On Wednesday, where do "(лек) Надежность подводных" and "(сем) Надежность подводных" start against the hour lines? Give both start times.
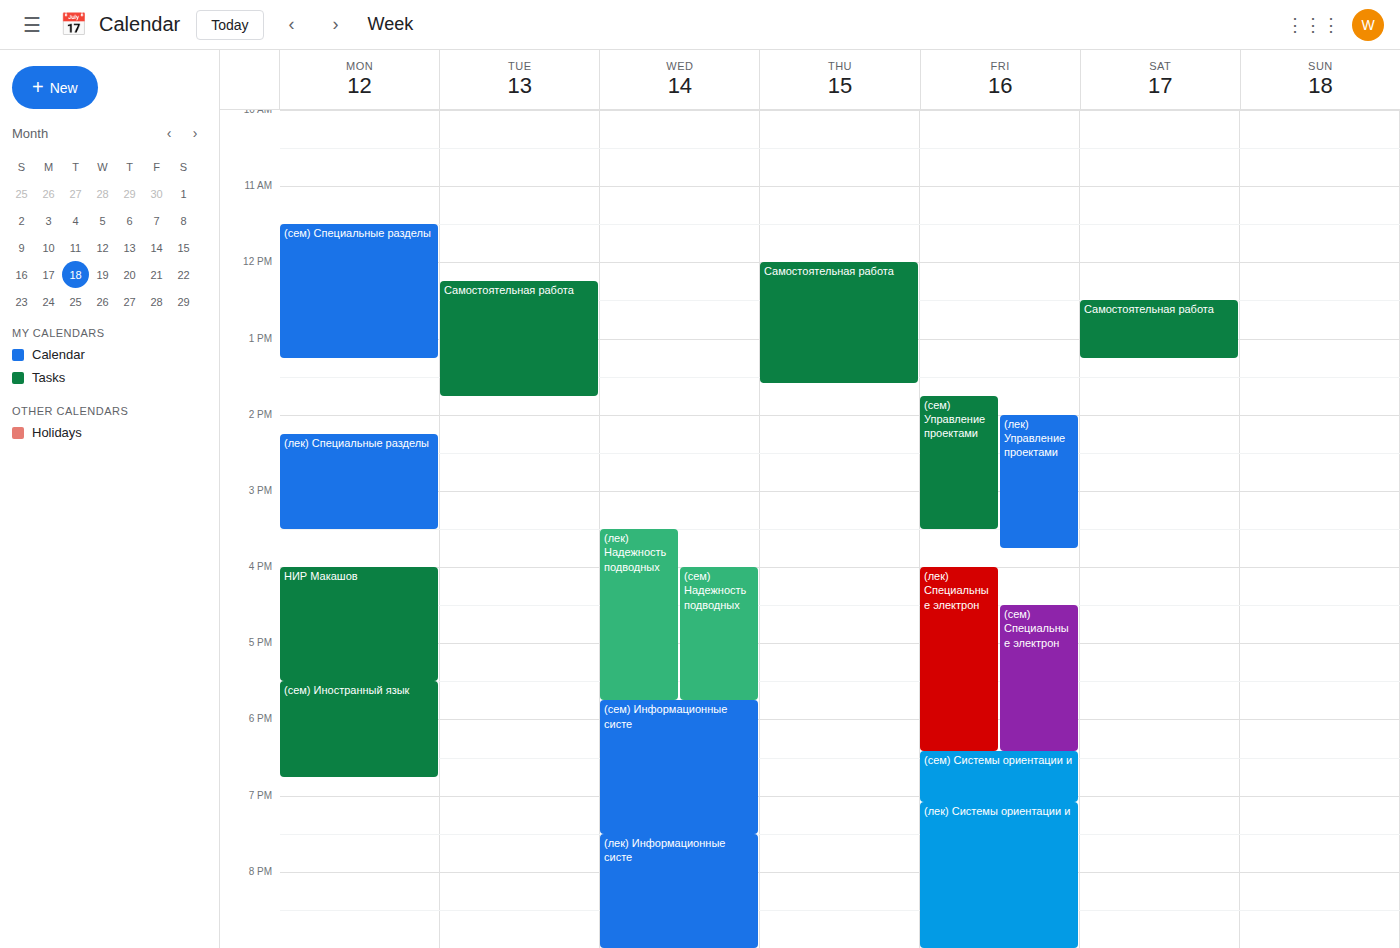
"(лек) Надежность подводных": 3:30 PM, halfway between the 3 PM and 4 PM lines. "(сем) Надежность подводных": 4:00 PM, exactly on the 4 PM line.